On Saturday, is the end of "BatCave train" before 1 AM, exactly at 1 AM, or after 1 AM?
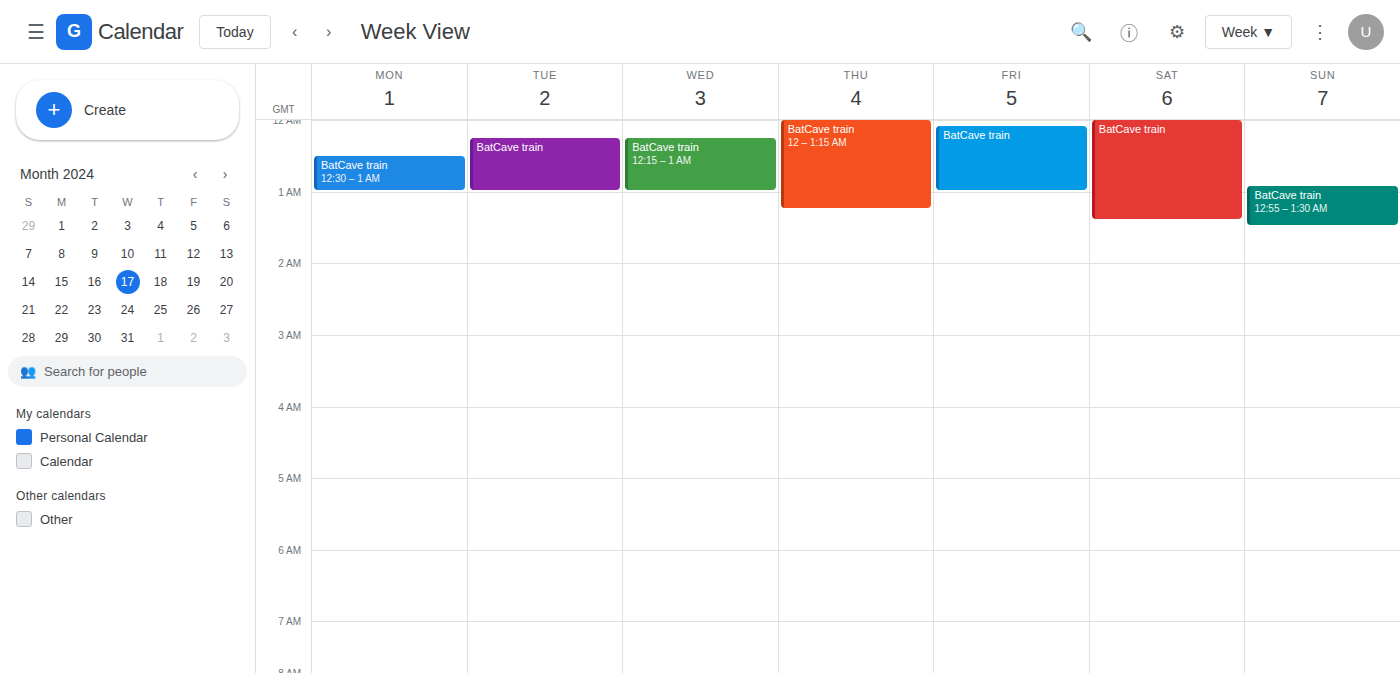
1:25 AM -- after 1 AM, 25 minutes below the 1 AM line.